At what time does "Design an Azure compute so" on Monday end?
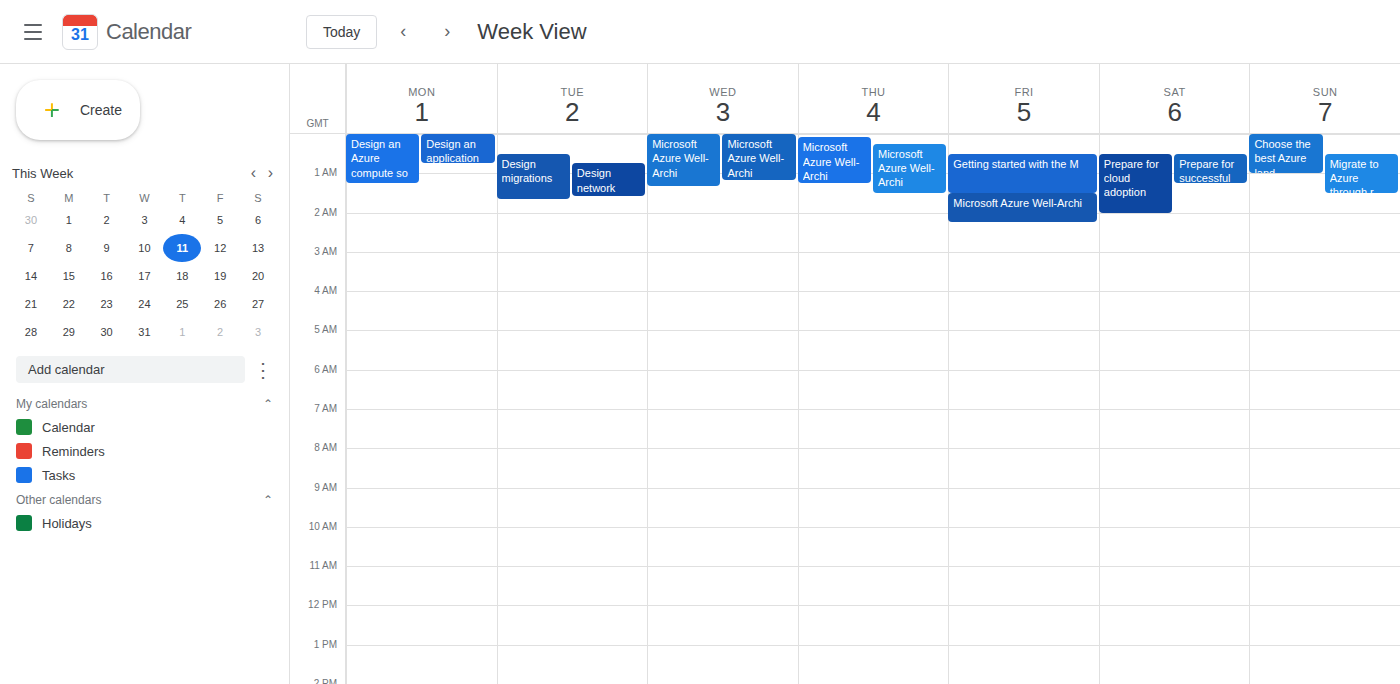
1:15 AM